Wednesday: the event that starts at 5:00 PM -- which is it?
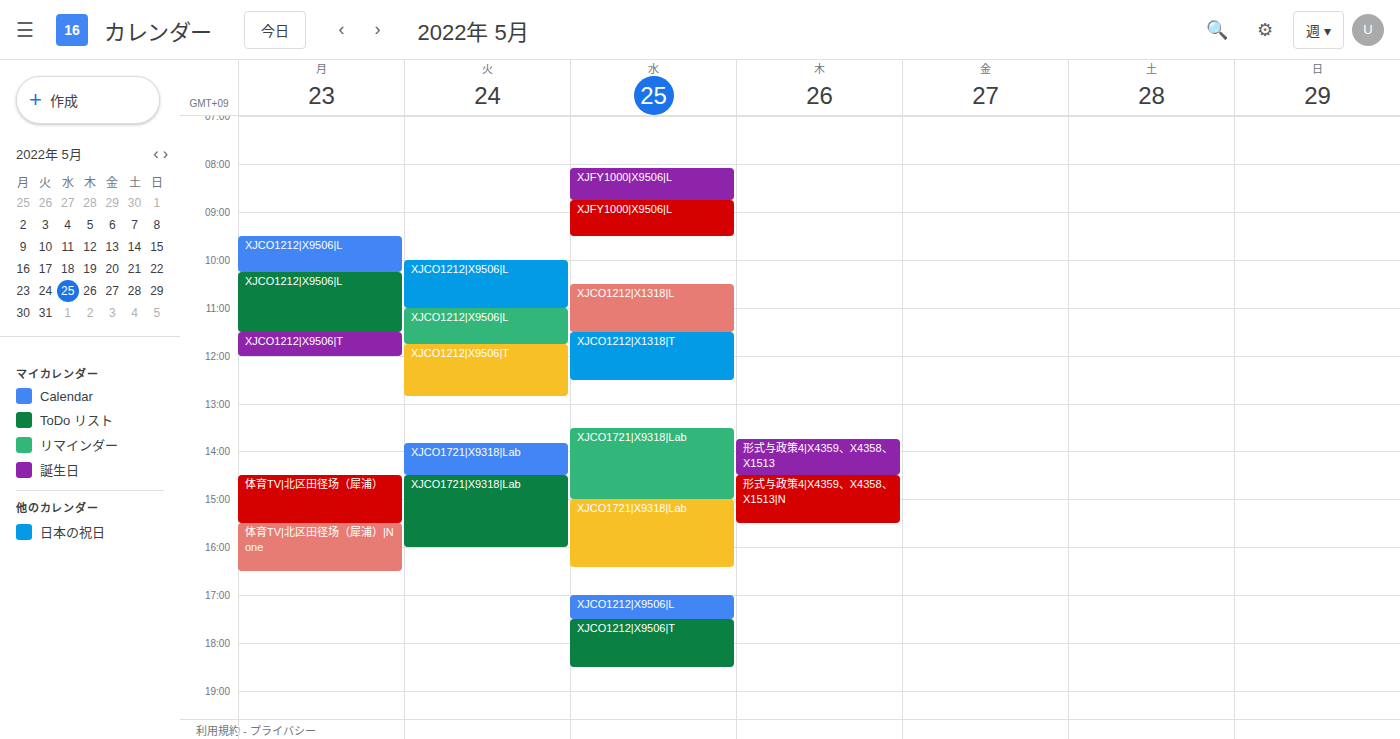
"XJCO1212|X9506|L"